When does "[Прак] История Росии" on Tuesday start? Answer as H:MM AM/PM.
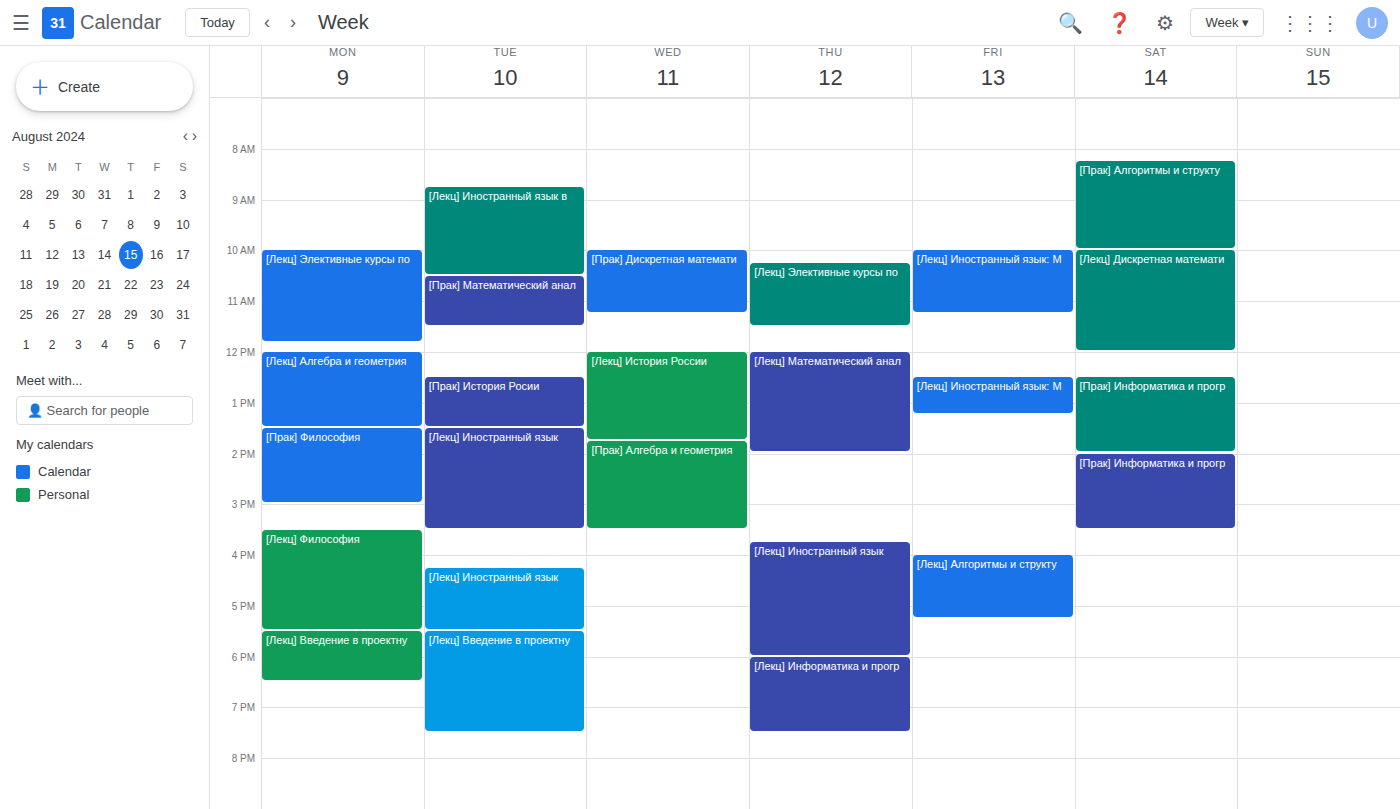
12:30 PM